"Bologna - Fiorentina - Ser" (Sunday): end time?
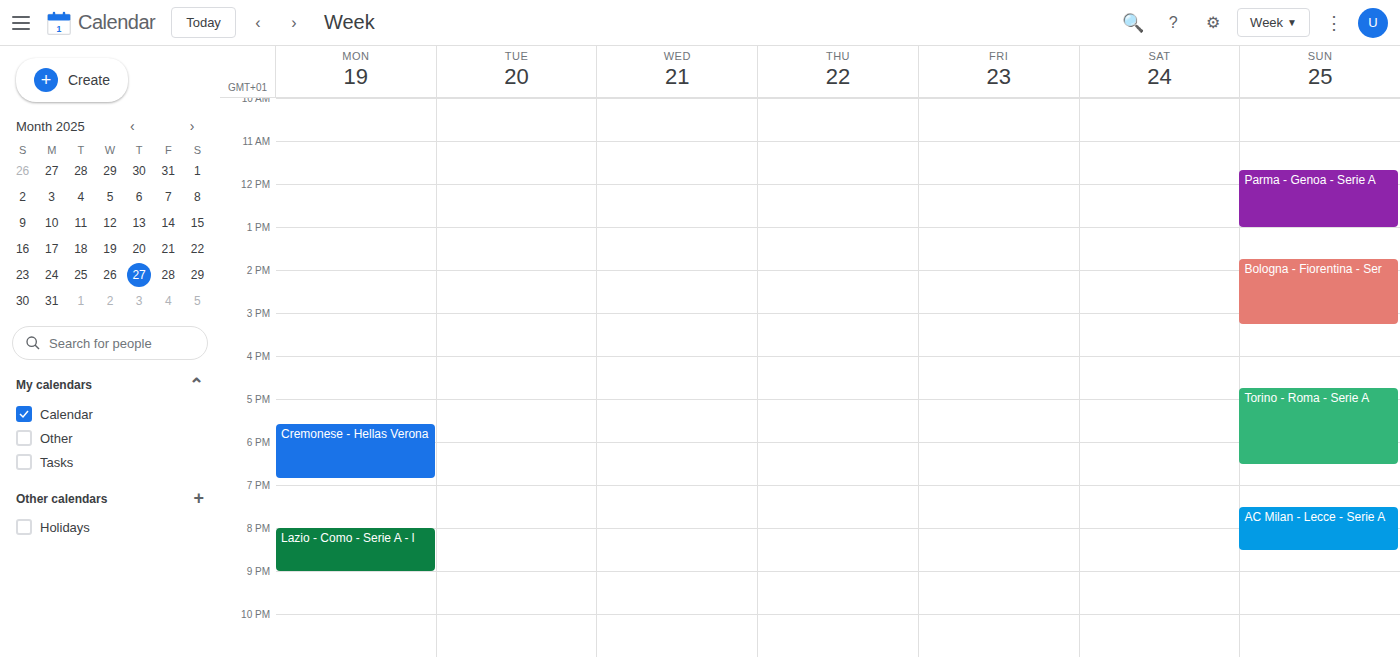
3:15 PM